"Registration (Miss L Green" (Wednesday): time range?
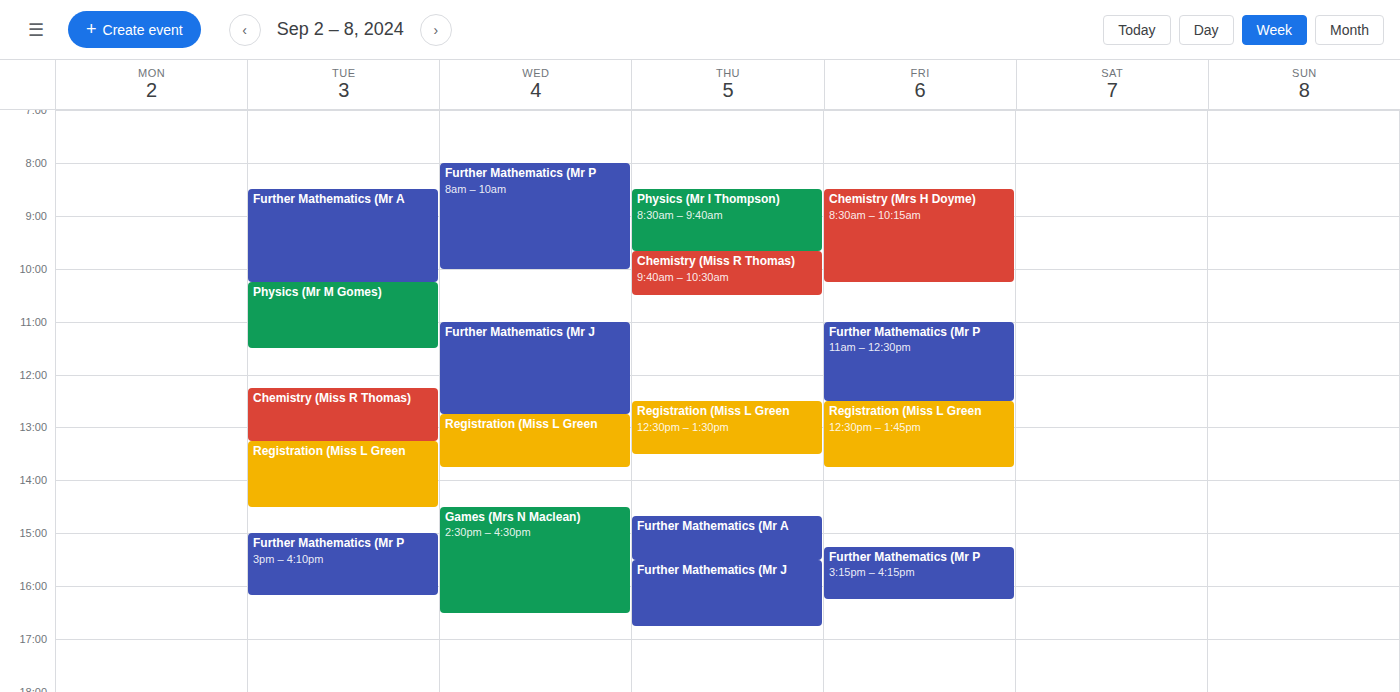
12:45 PM to 1:45 PM